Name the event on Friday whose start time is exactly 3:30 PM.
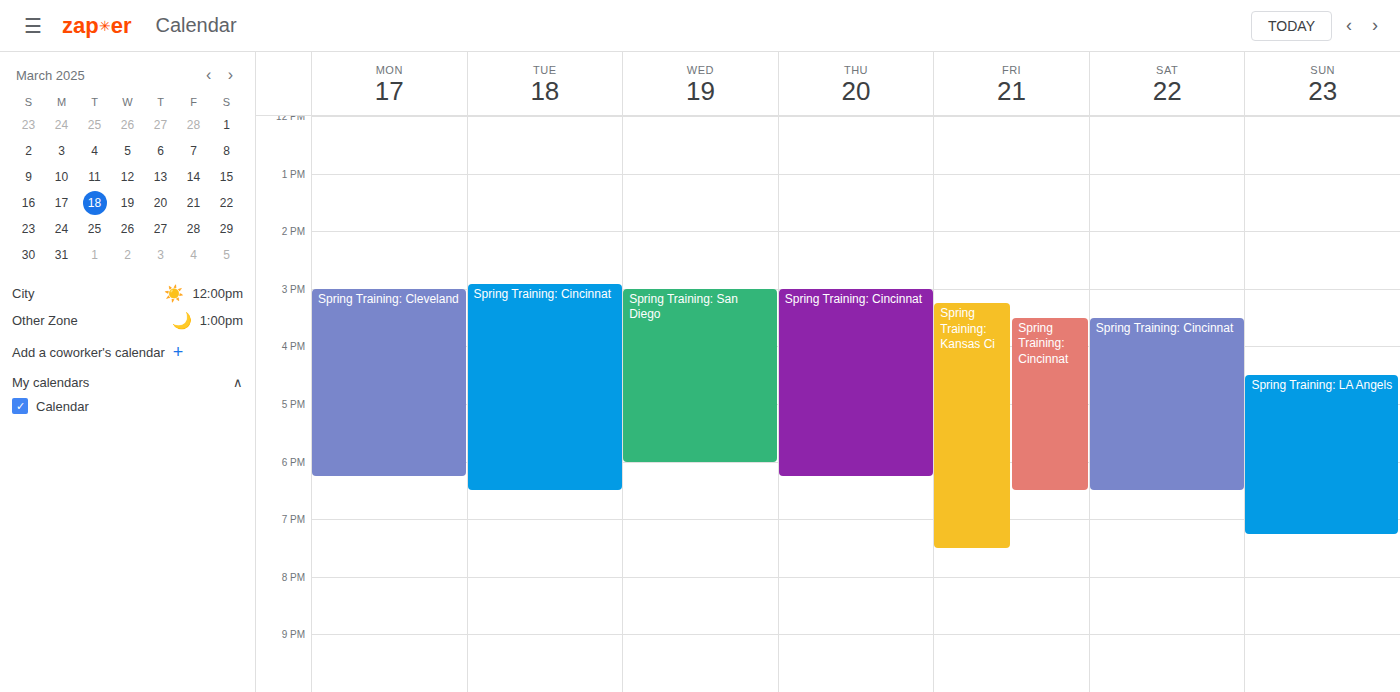
"Spring Training: Cincinnat"